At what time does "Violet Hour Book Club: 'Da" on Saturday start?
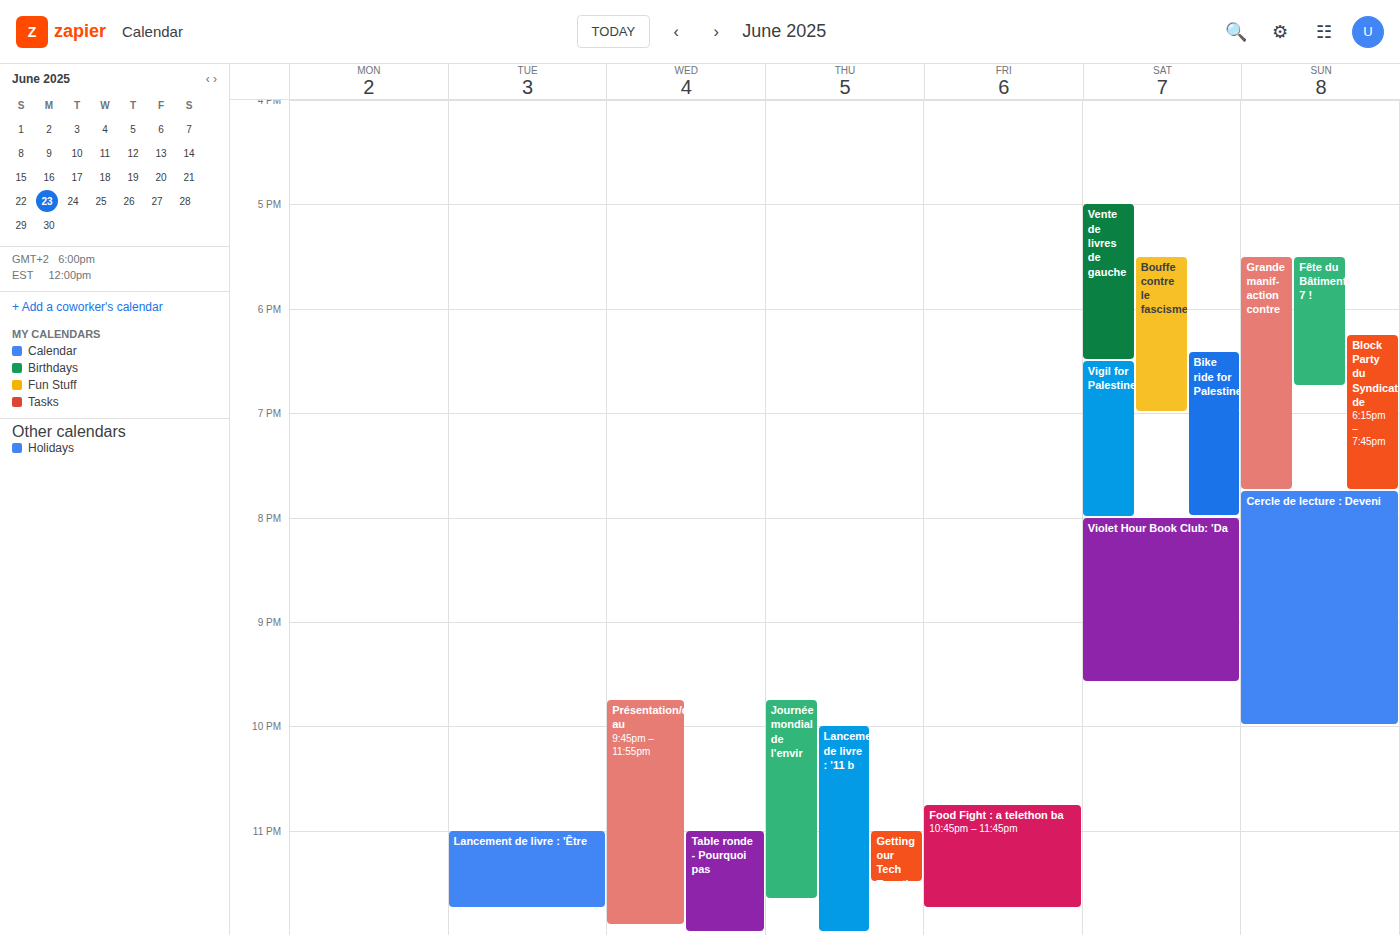
8:00 PM